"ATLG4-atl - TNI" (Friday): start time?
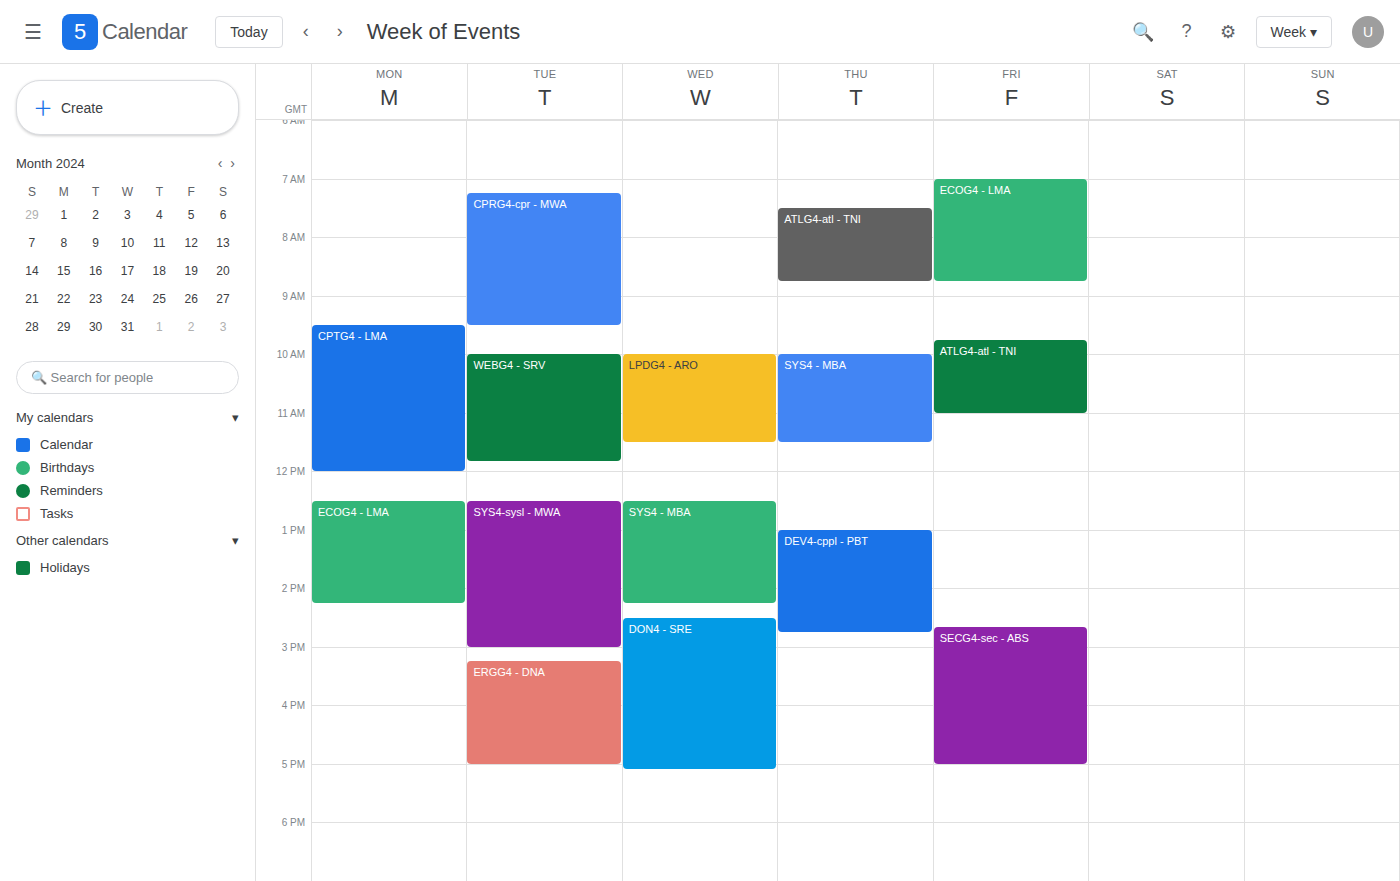
9:45 AM